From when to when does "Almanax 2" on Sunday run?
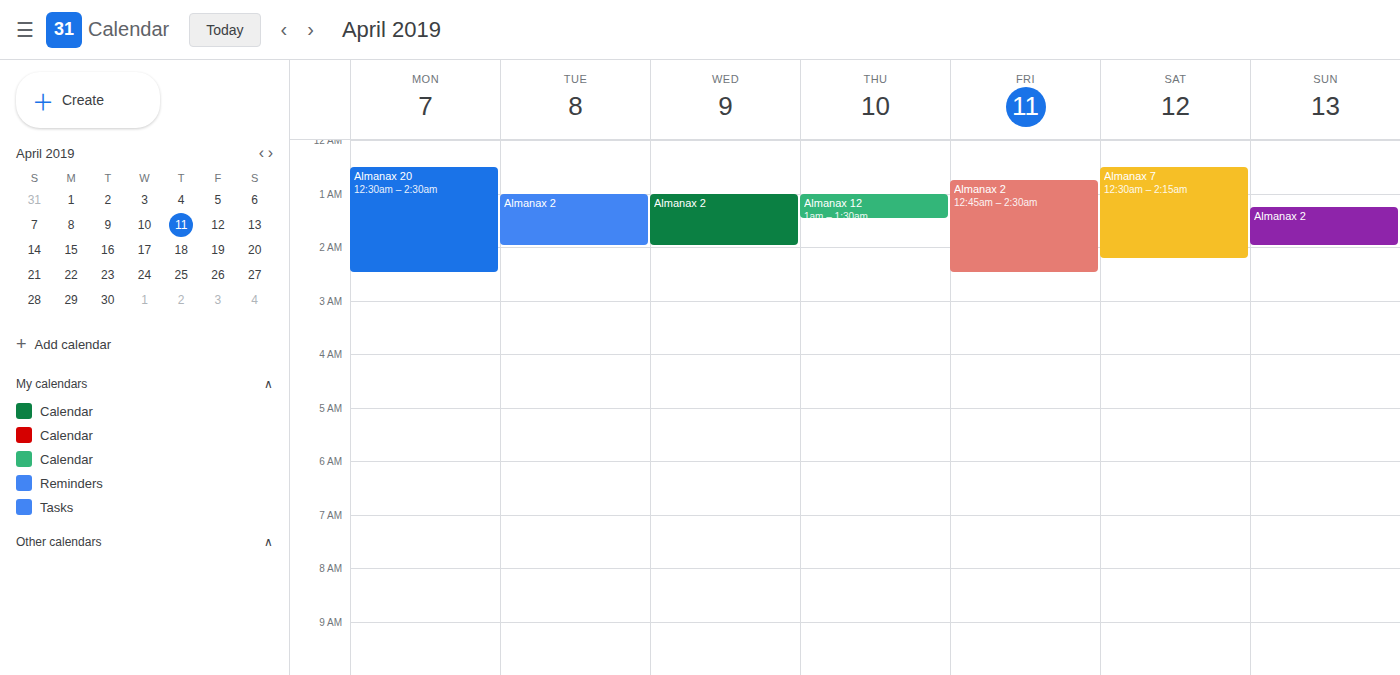
1:15 AM to 2:00 AM